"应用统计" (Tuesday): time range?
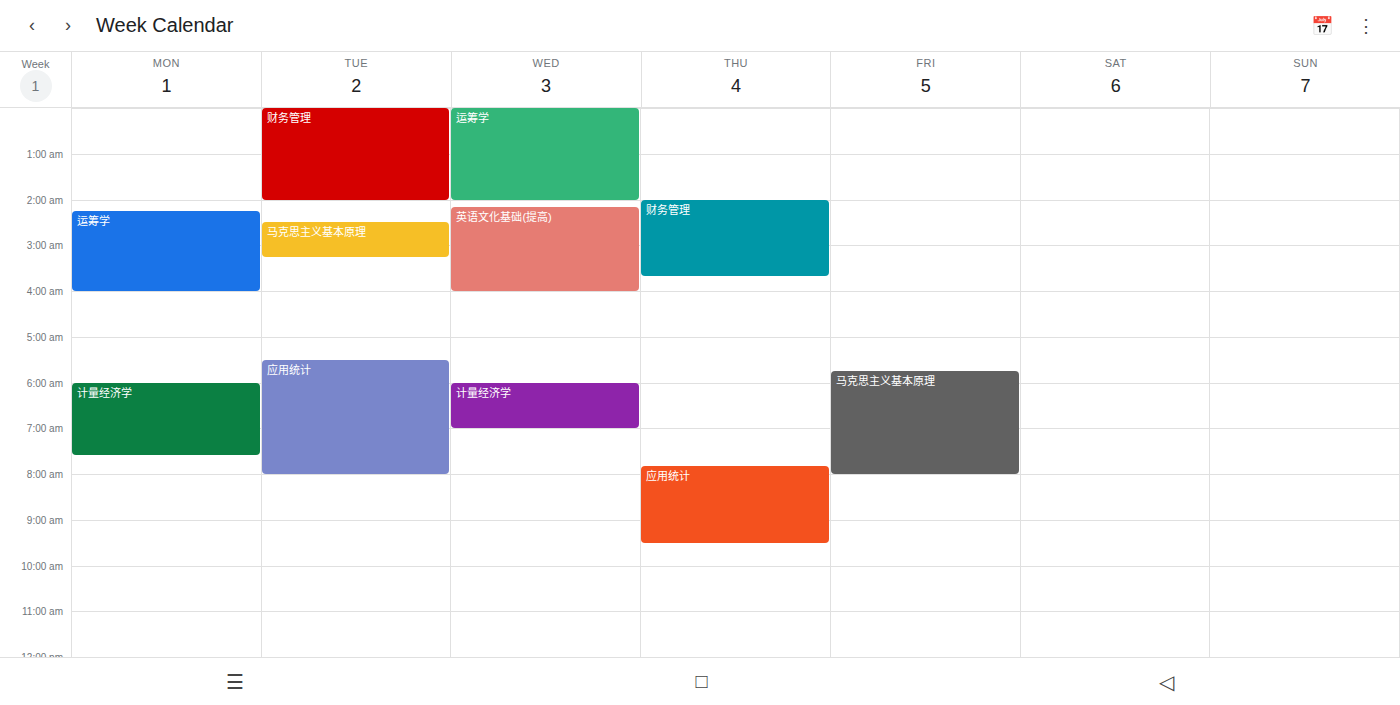
05:30 to 08:00